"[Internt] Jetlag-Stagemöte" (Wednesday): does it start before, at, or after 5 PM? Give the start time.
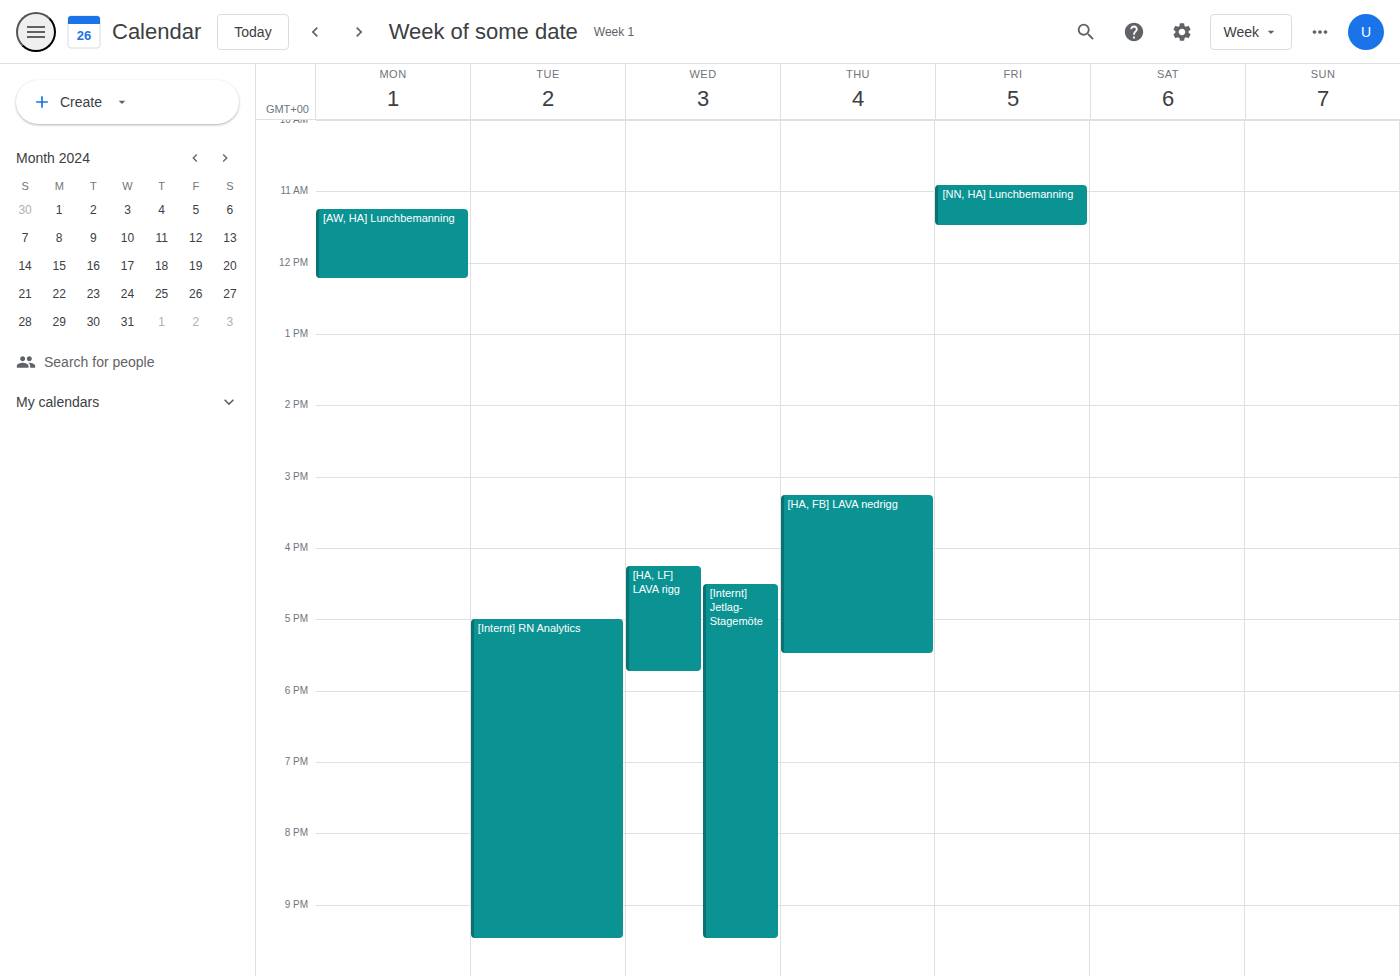
4:30 PM -- before 5 PM, 30 minutes above the 5 PM line.